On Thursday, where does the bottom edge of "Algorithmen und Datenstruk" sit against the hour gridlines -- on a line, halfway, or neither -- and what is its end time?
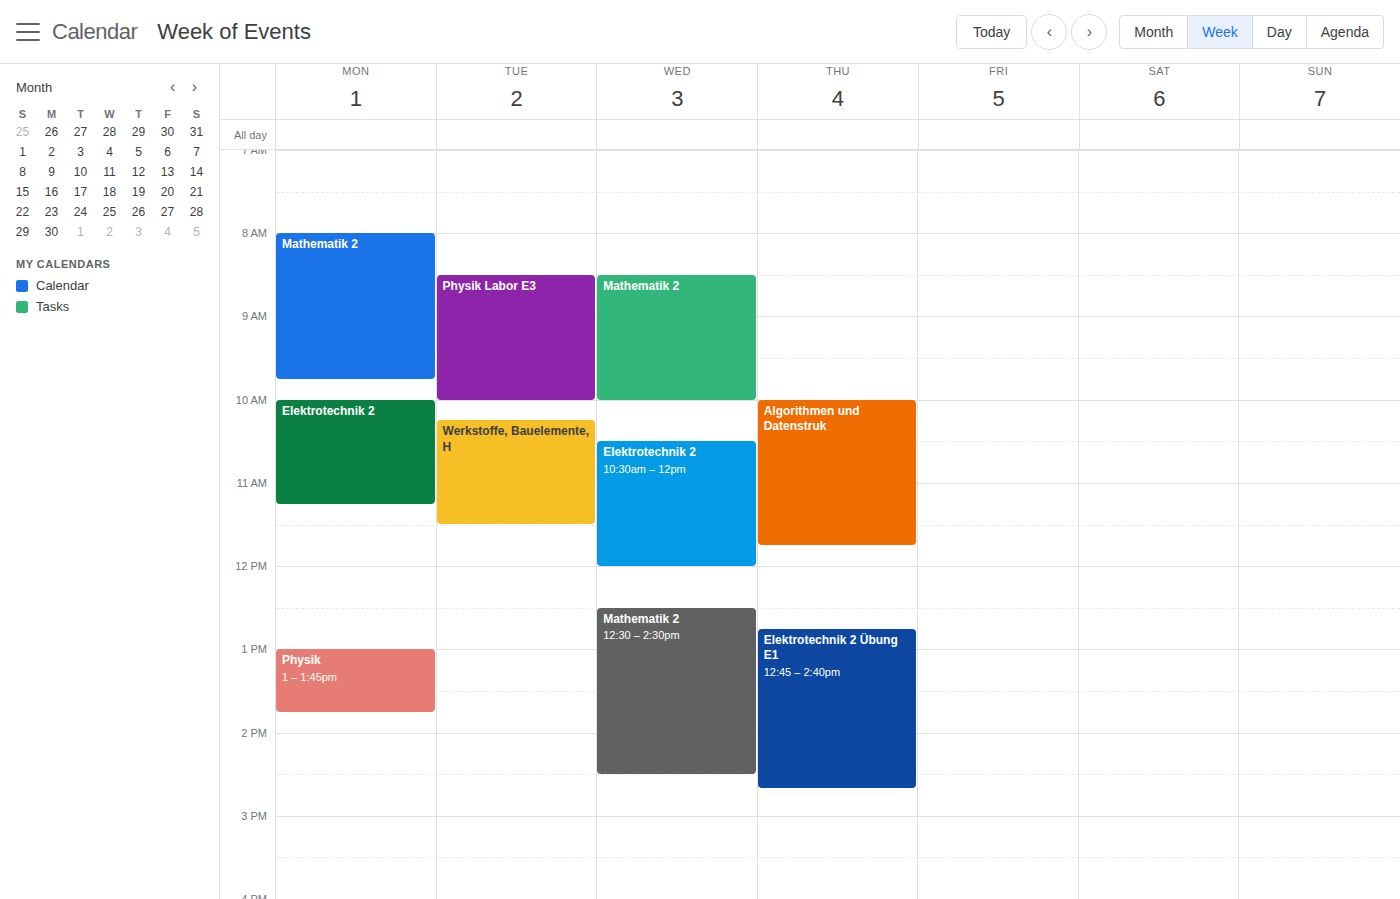
11:45 AM -- neither: three quarters of the way from the 11 AM line to the 12 PM line.